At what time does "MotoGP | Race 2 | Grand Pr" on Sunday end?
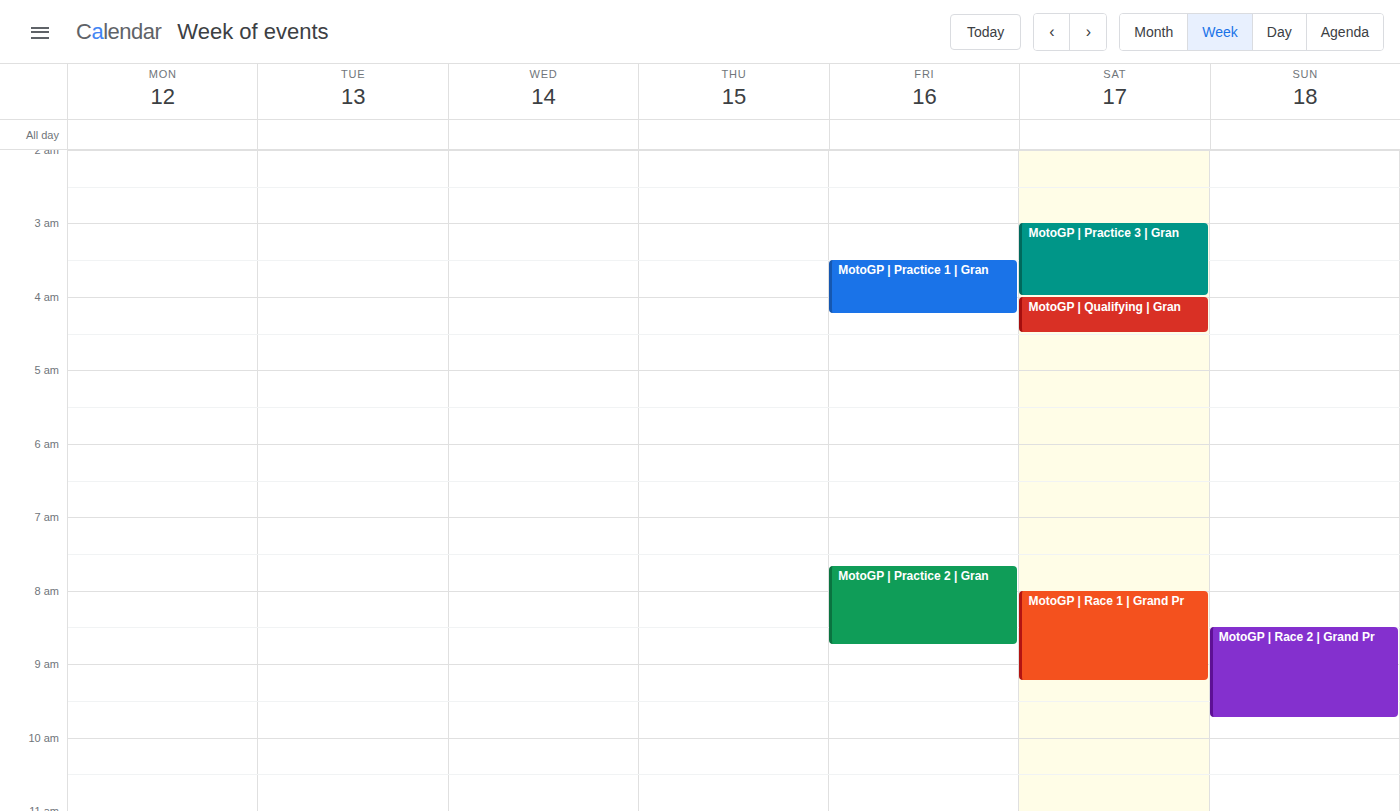
9:45 AM